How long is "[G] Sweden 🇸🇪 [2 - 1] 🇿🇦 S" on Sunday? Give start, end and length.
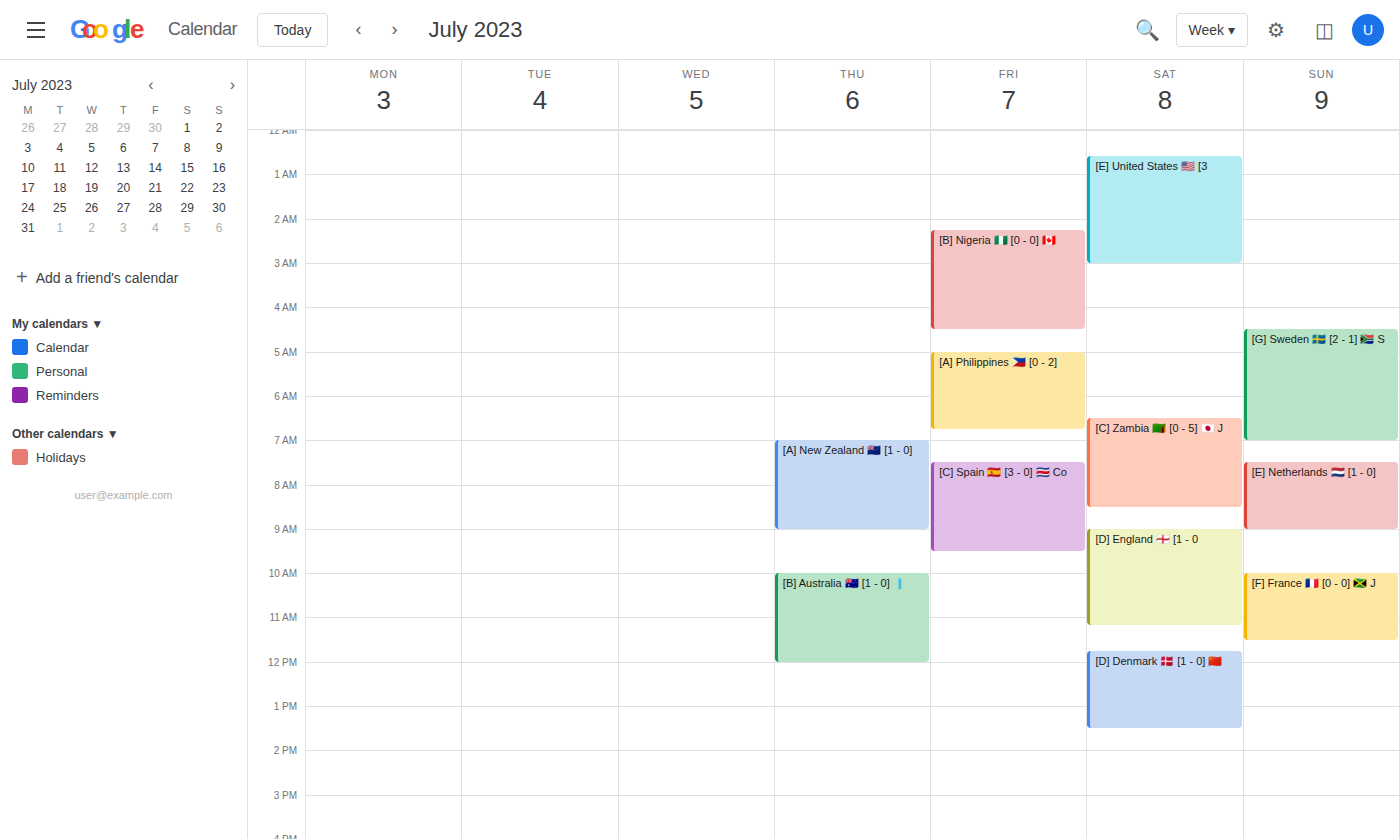
04:30 to 07:00, 2 hours 30 minutes